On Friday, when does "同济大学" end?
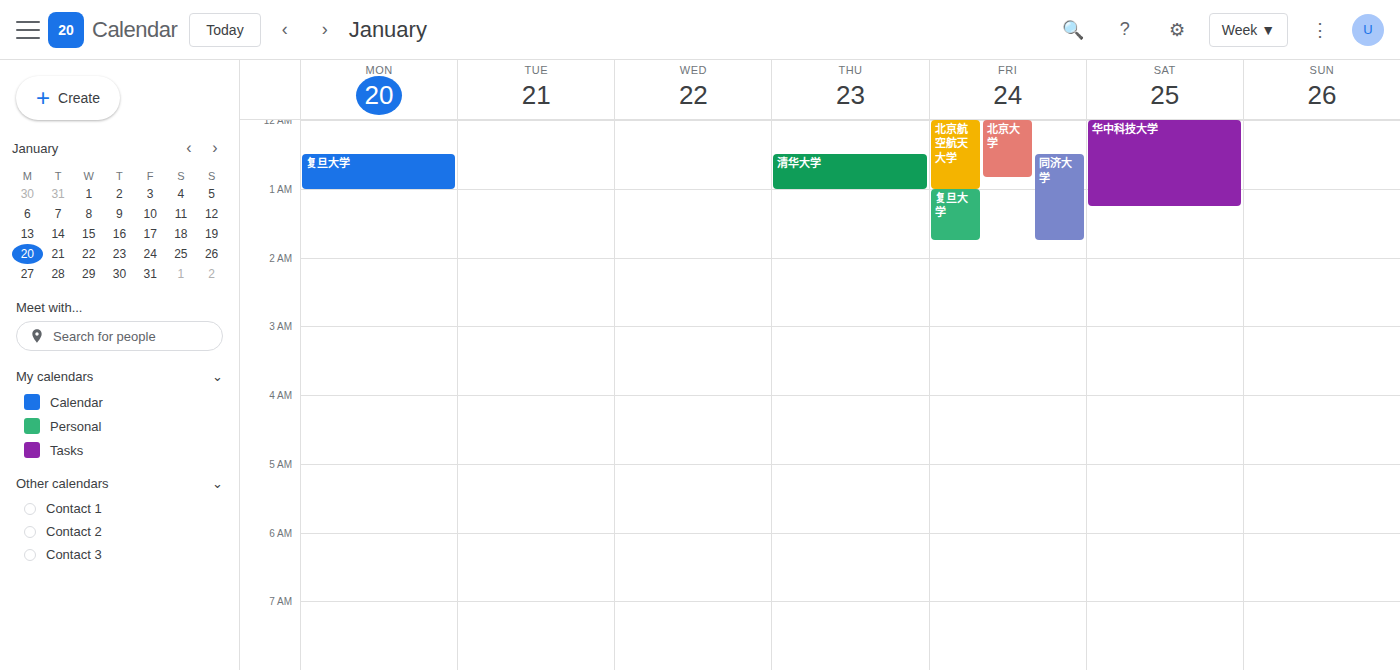
1:45 AM